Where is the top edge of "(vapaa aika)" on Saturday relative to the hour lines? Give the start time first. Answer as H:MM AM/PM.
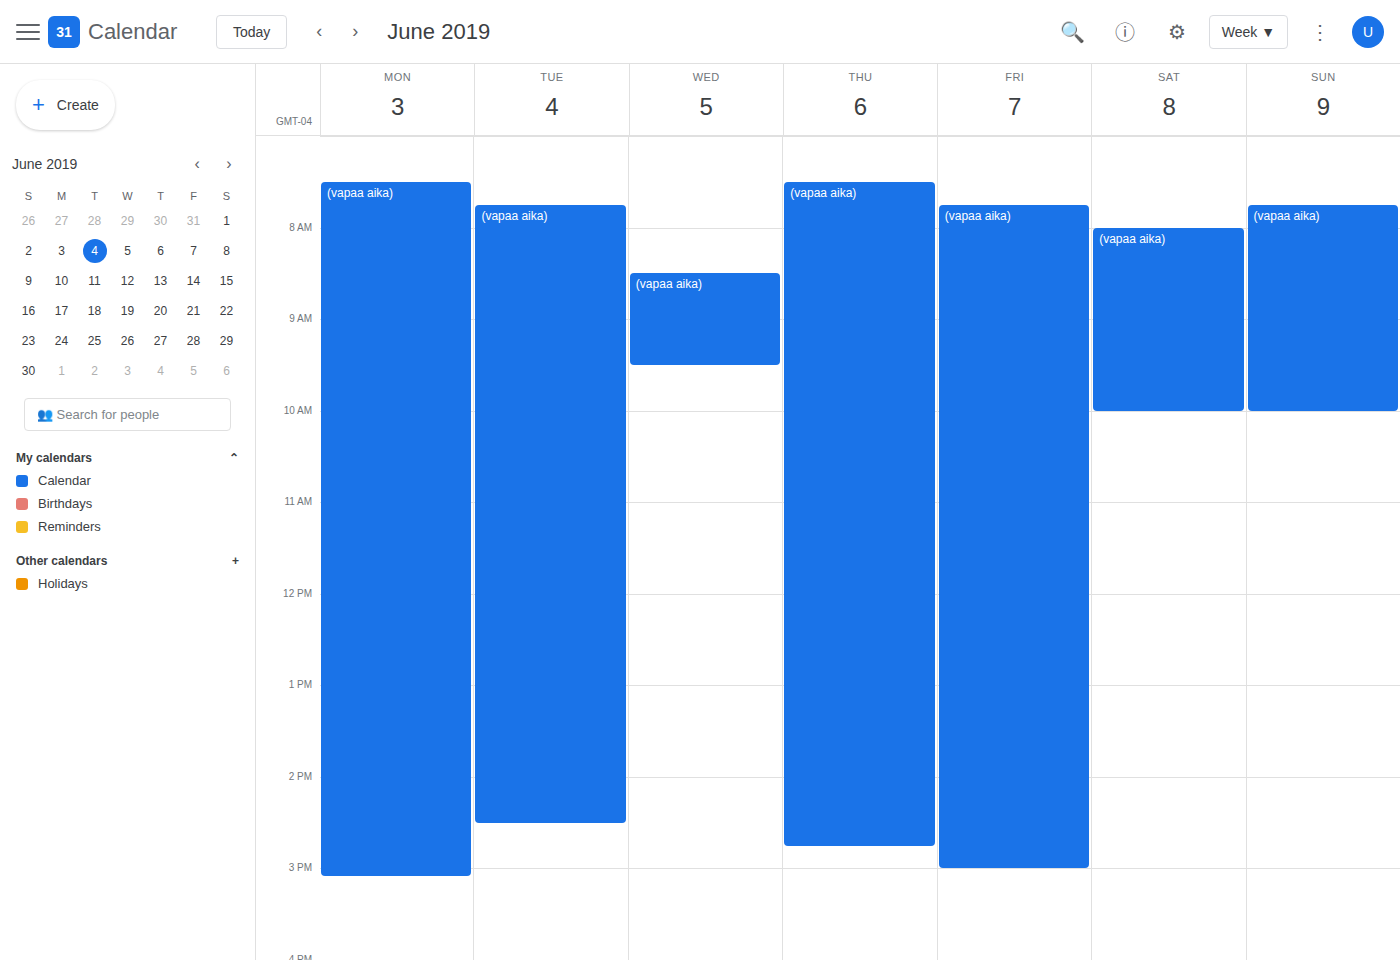
8:00 AM -- exactly on the 8 AM line.